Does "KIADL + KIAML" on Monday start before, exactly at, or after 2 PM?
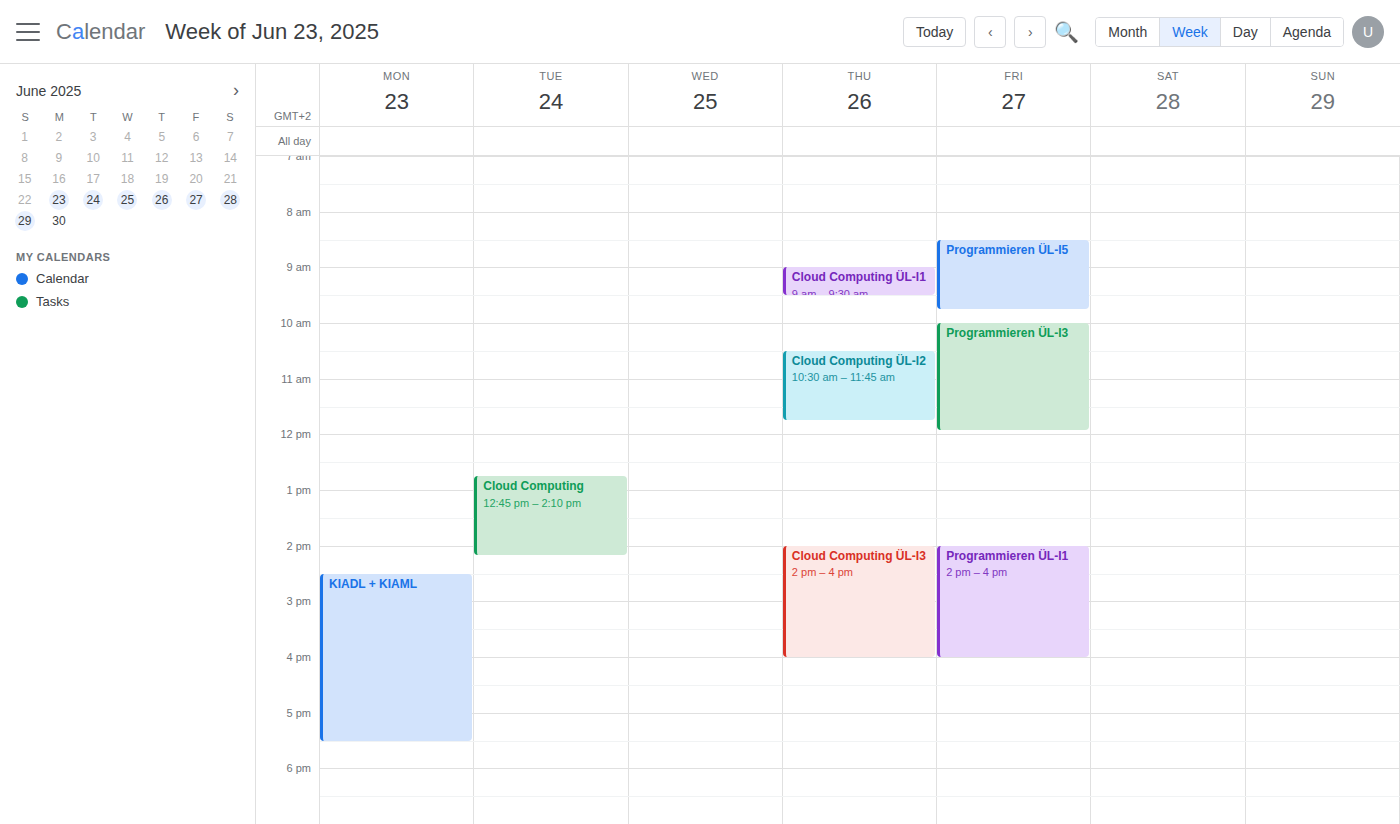
2:30 PM -- after 2 PM, 30 minutes below the 2 PM line.